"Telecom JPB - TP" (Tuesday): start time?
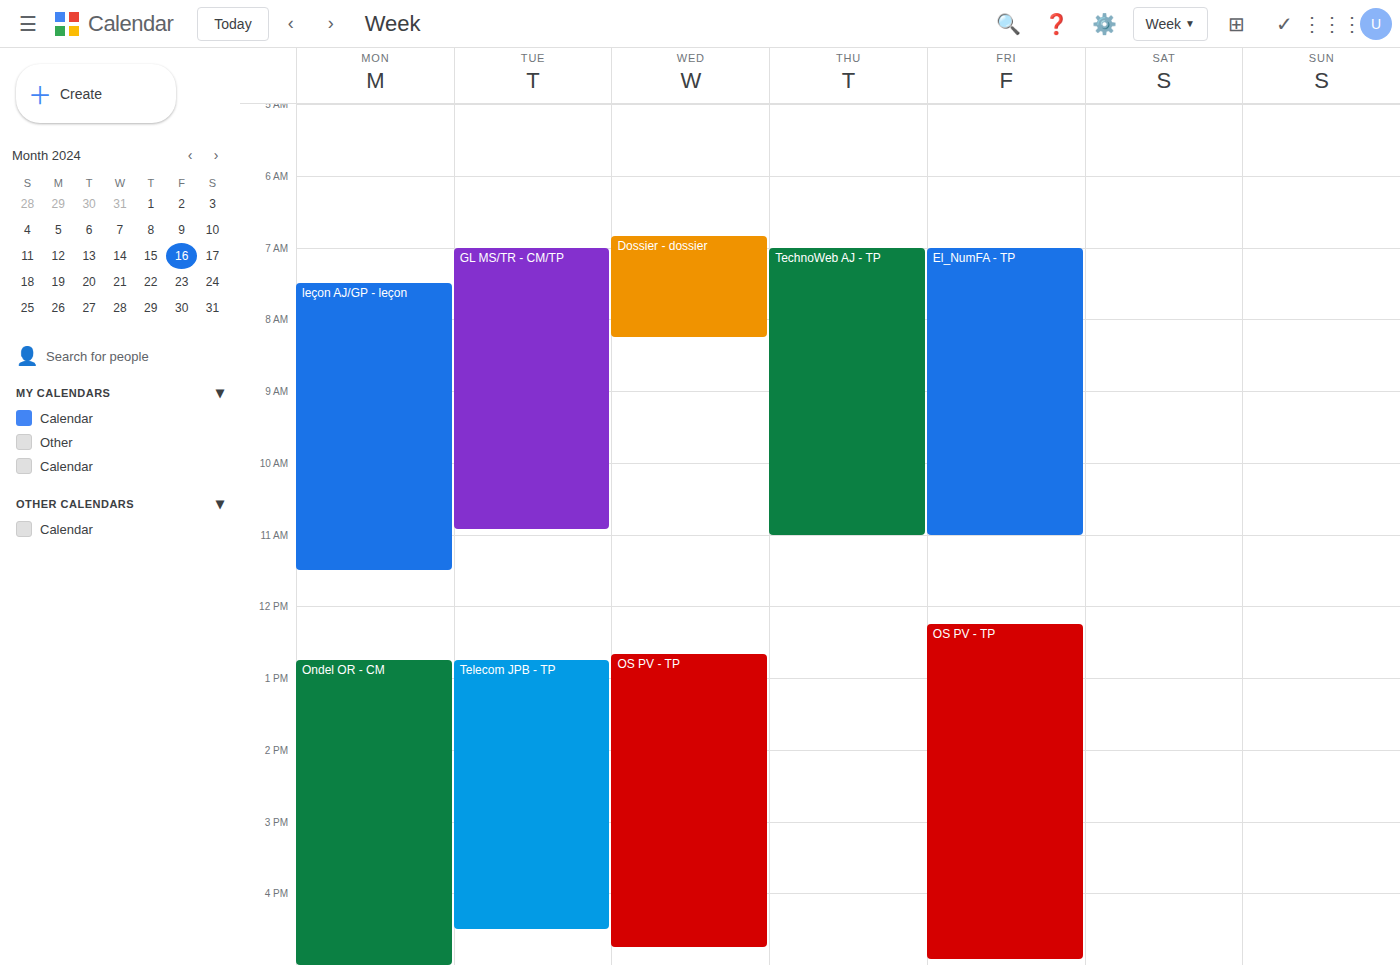
12:45 PM